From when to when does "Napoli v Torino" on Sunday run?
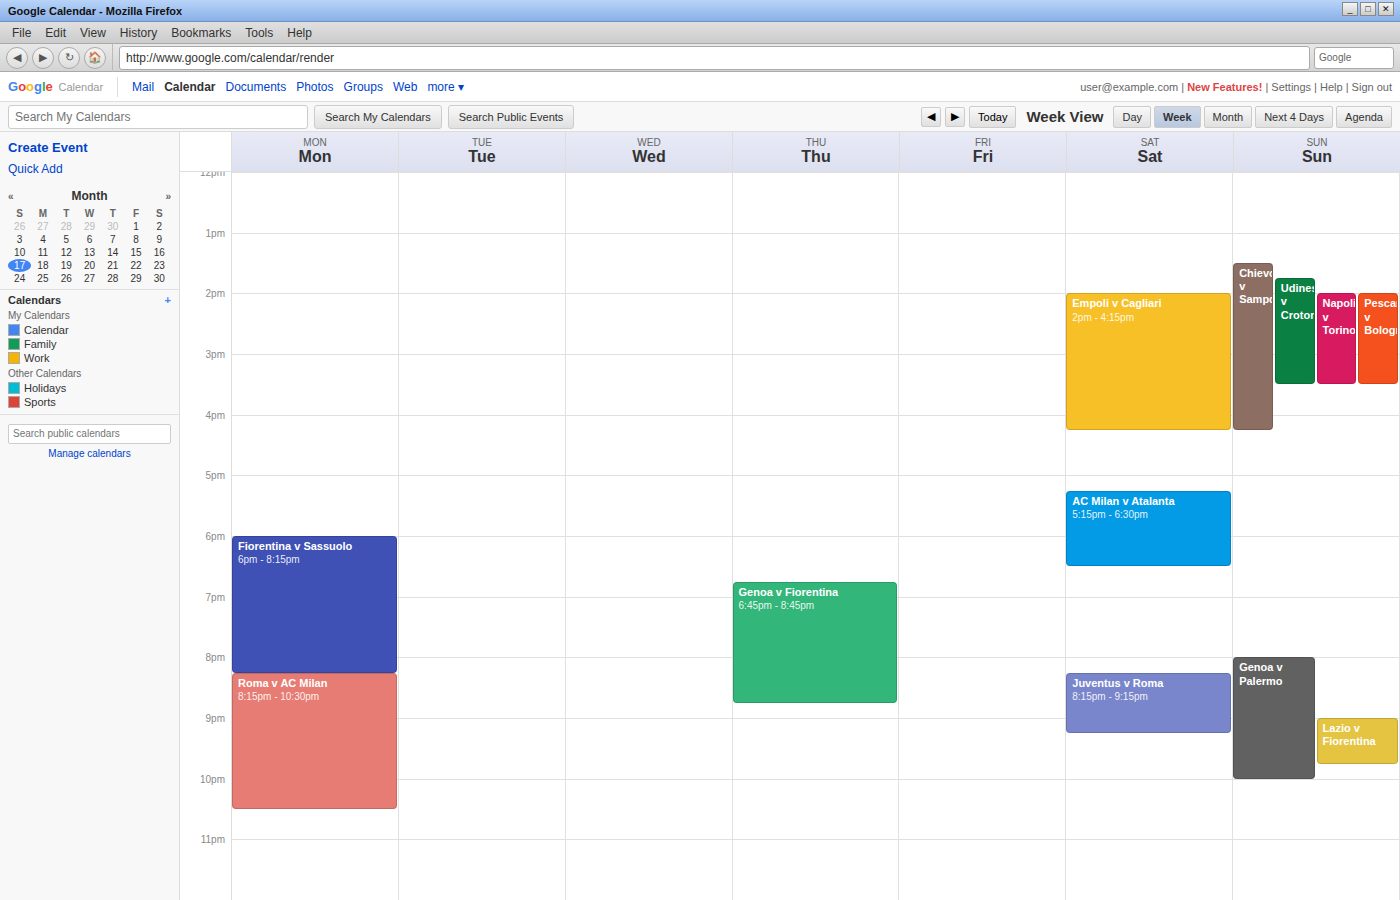
2:00 PM to 3:30 PM